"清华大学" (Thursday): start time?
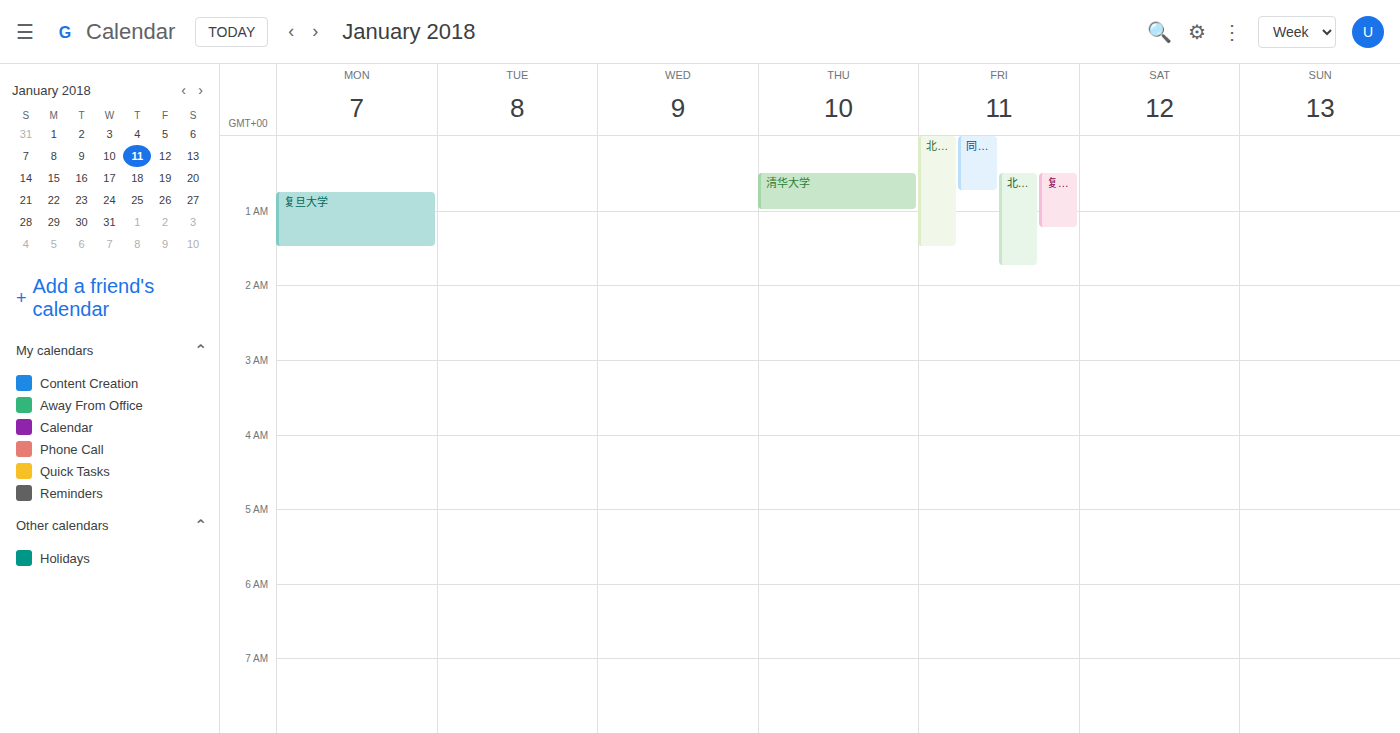
00:30